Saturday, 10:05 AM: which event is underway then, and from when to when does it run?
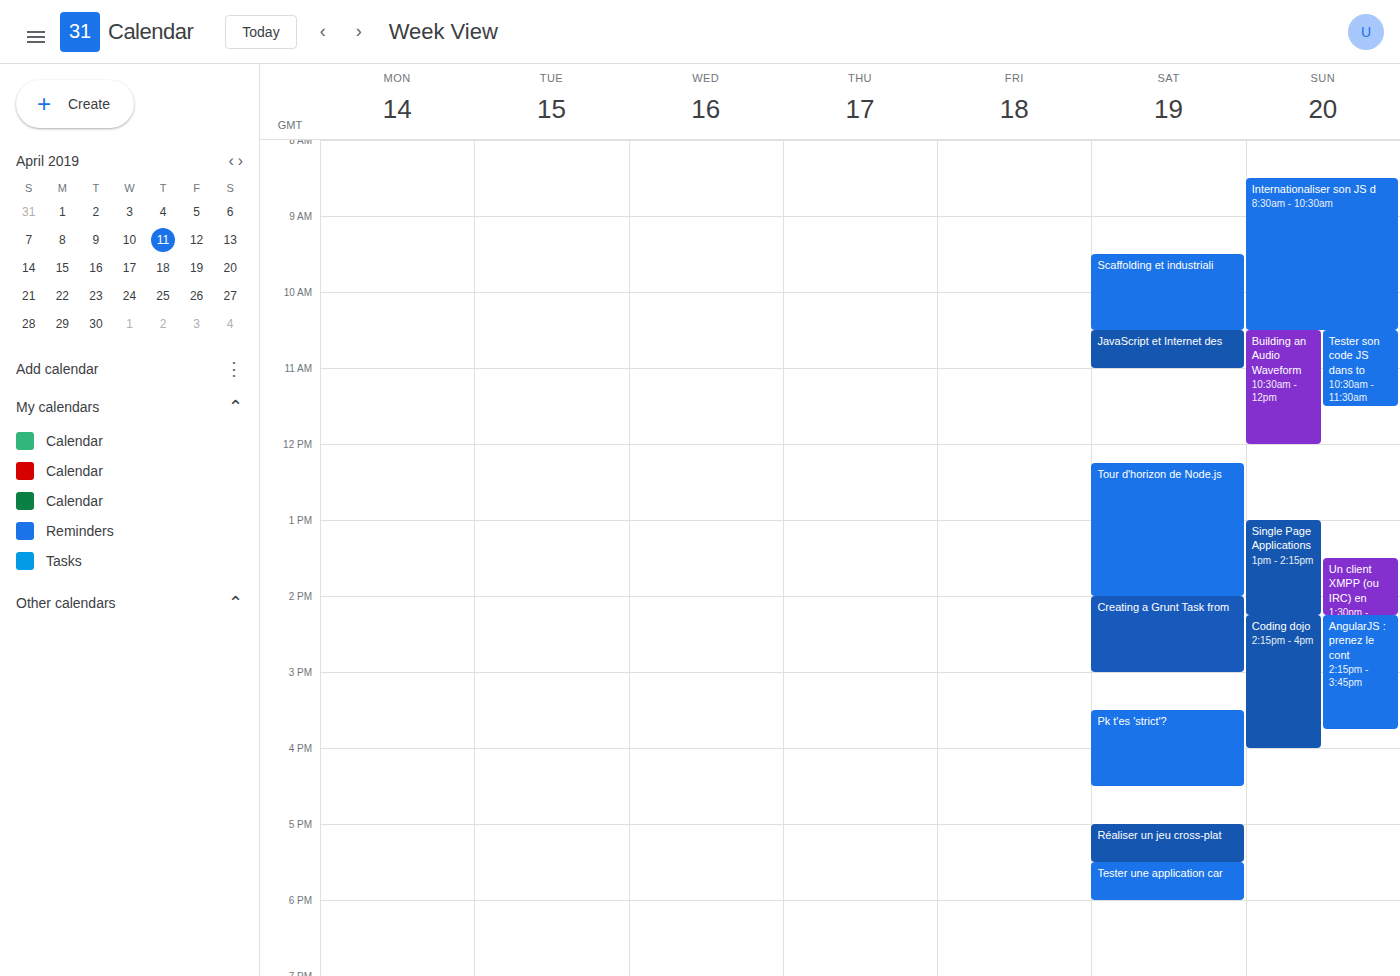
"Scaffolding et industriali", 9:30 AM to 10:30 AM